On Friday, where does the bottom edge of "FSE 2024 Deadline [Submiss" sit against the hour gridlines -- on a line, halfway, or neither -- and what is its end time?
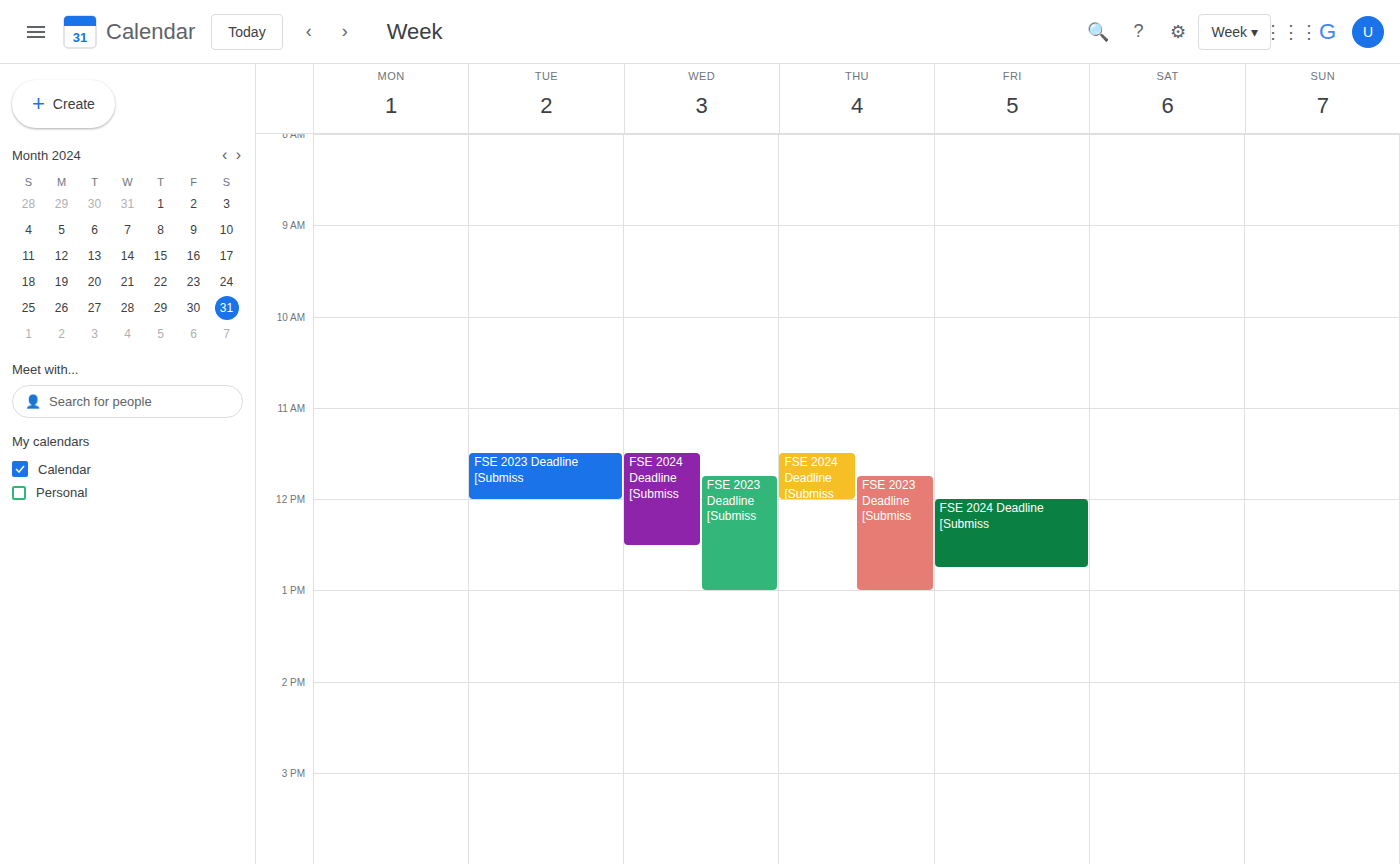
12:45 PM -- neither: three quarters of the way from the 12 PM line to the 1 PM line.